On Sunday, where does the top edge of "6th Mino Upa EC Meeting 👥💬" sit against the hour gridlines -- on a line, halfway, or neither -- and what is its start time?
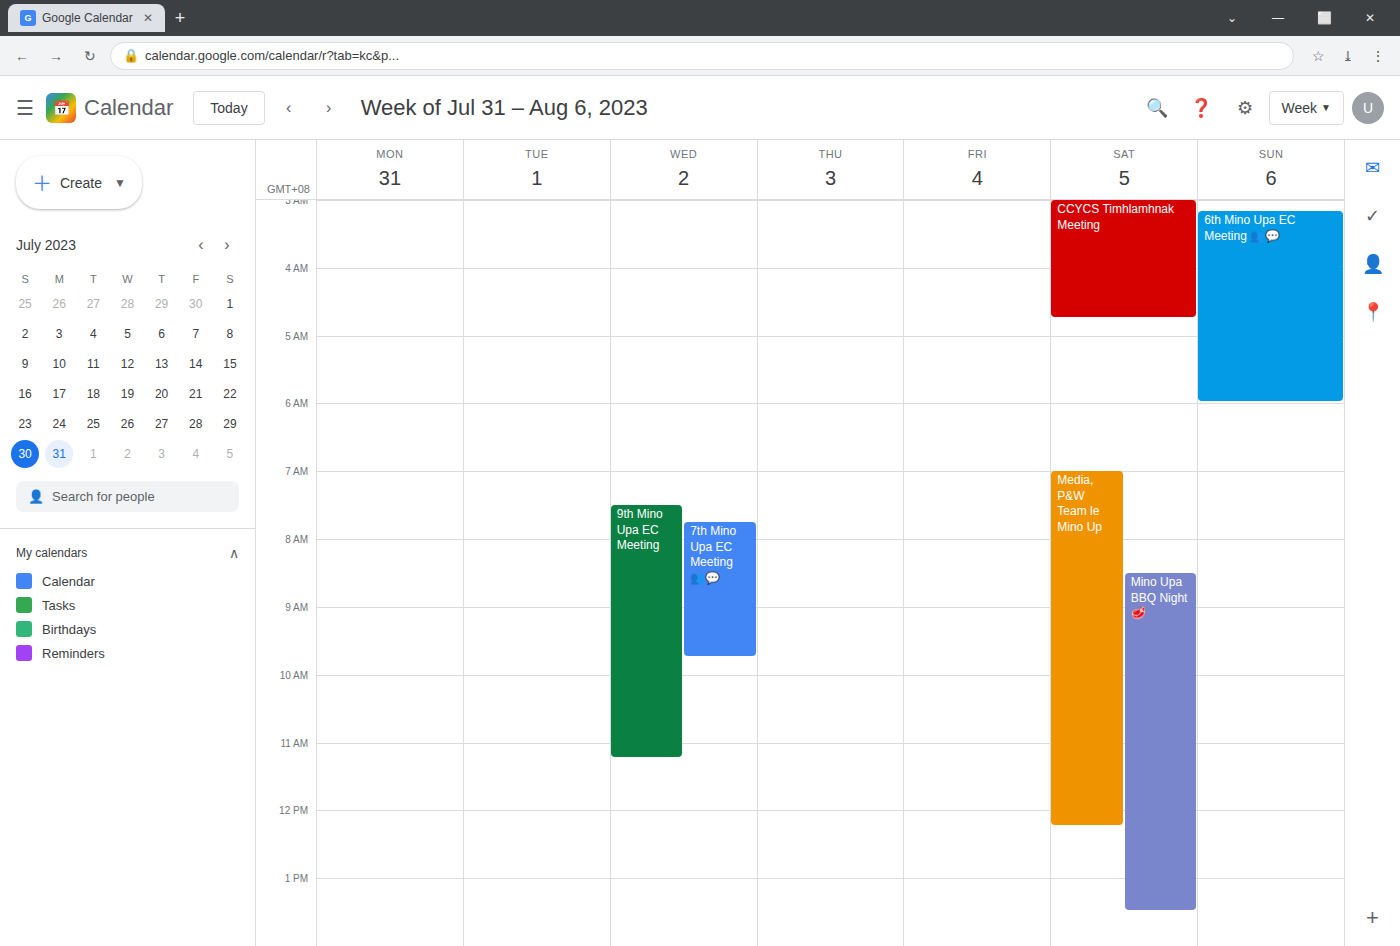
3:10 AM -- neither: 10 minutes below the 3 AM line and 50 minutes above the 4 AM line.